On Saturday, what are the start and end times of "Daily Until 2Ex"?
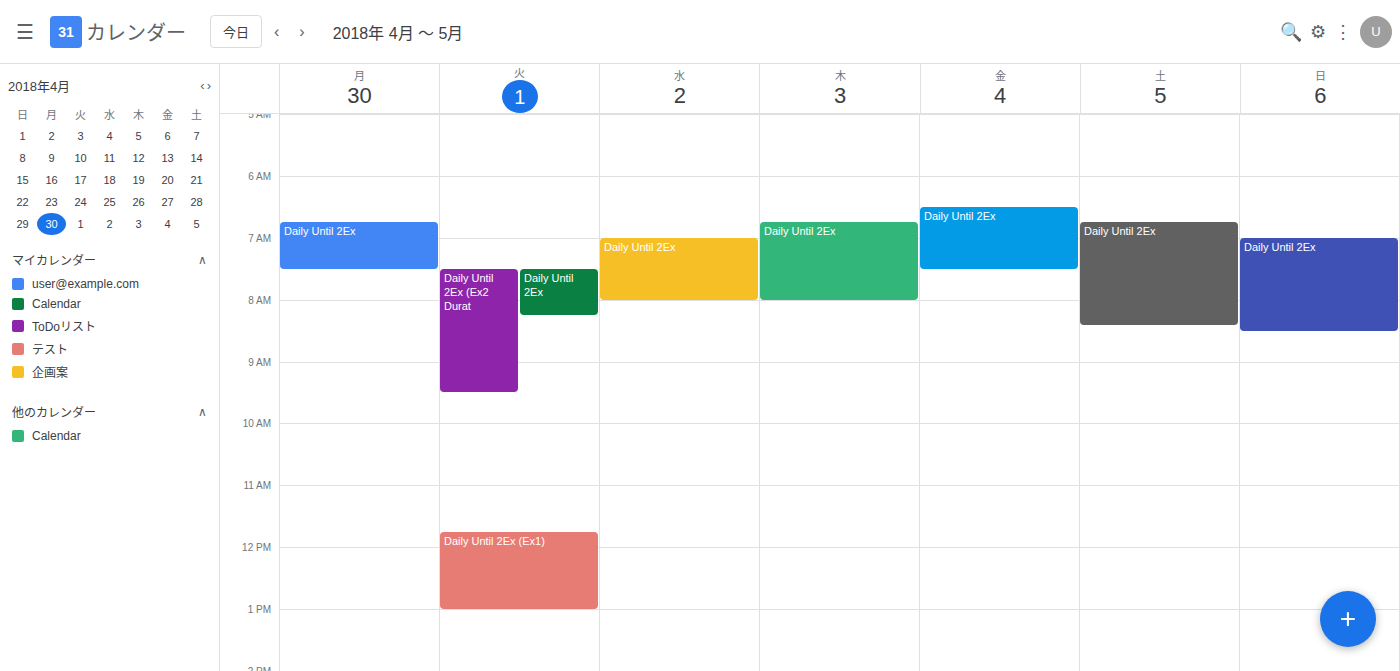
06:45 to 08:25